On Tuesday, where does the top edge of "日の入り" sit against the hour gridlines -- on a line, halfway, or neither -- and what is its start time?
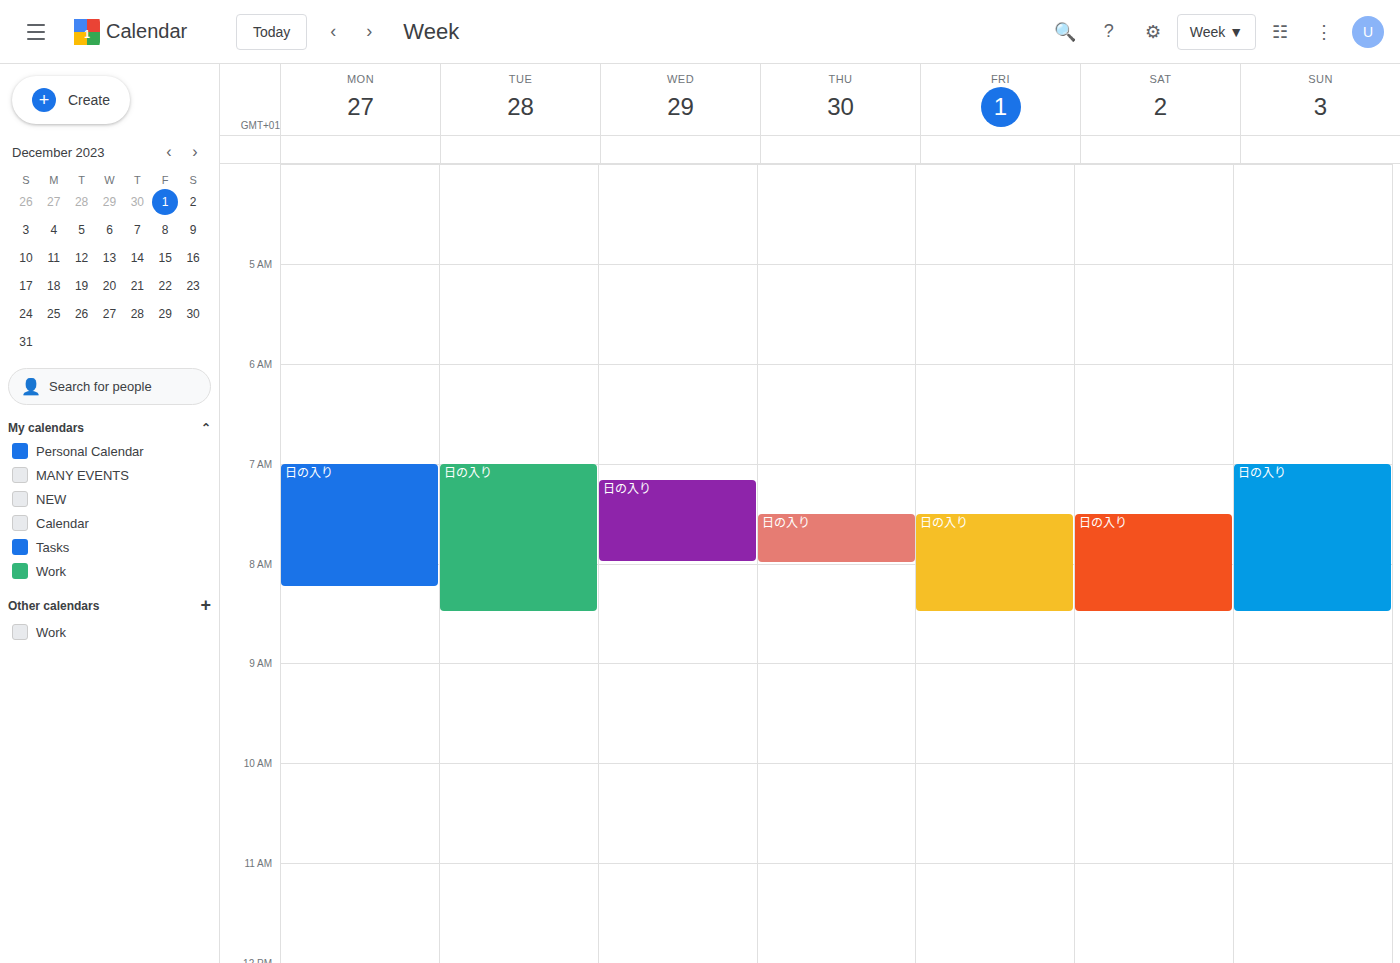
7:00 AM -- exactly on the 7 AM line.